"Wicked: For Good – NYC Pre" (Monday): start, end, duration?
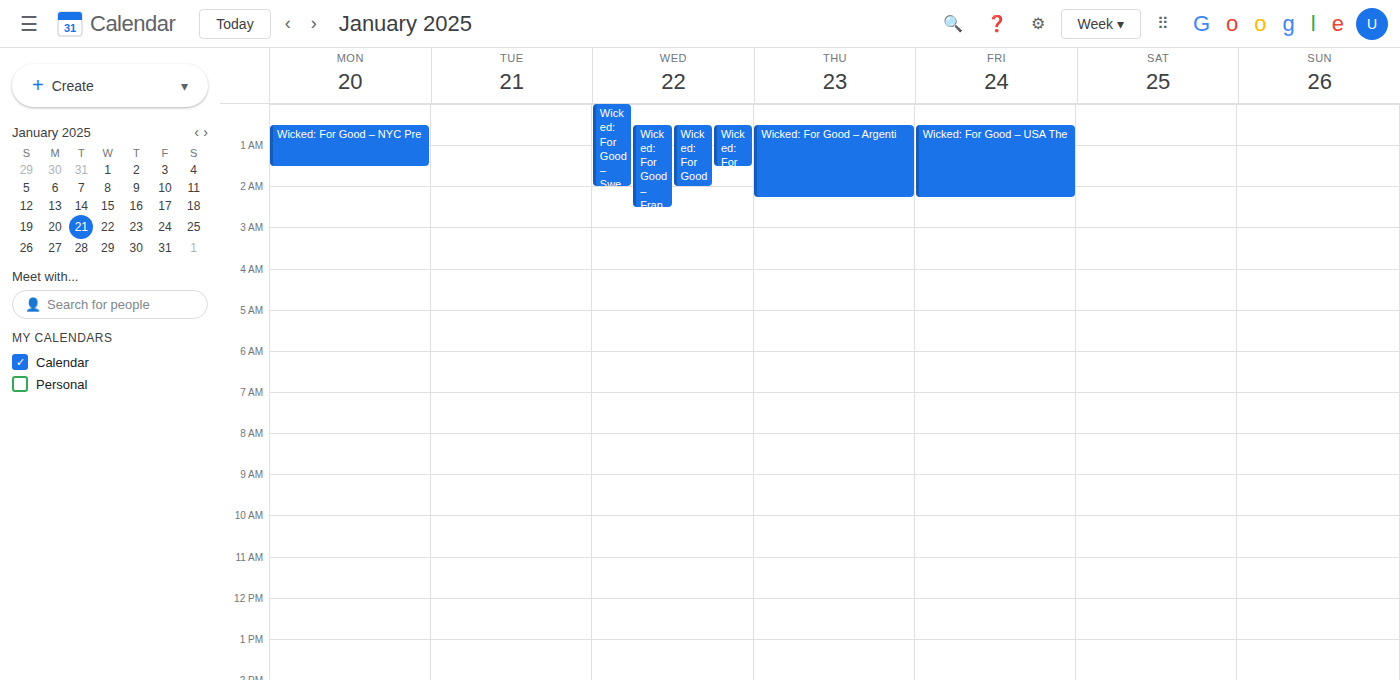
12:30 AM to 1:30 AM, 1 hour